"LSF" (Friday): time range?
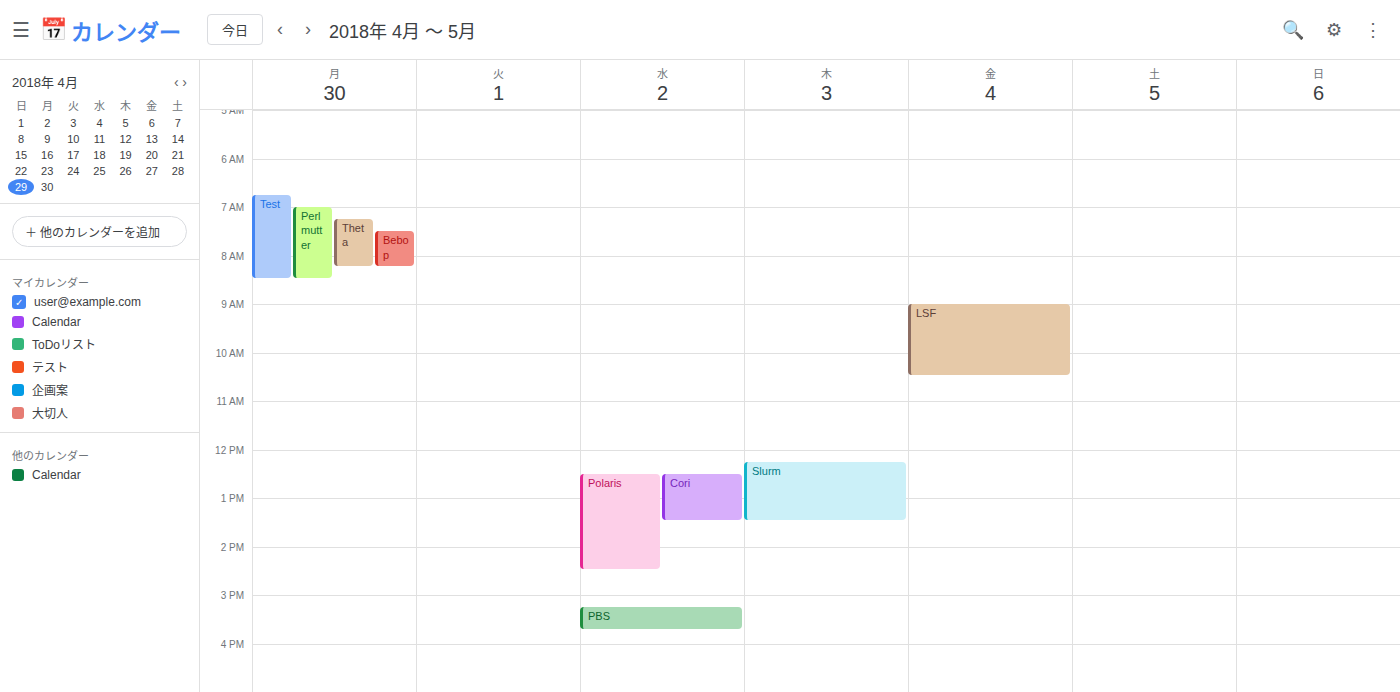
9:00 AM to 10:30 AM